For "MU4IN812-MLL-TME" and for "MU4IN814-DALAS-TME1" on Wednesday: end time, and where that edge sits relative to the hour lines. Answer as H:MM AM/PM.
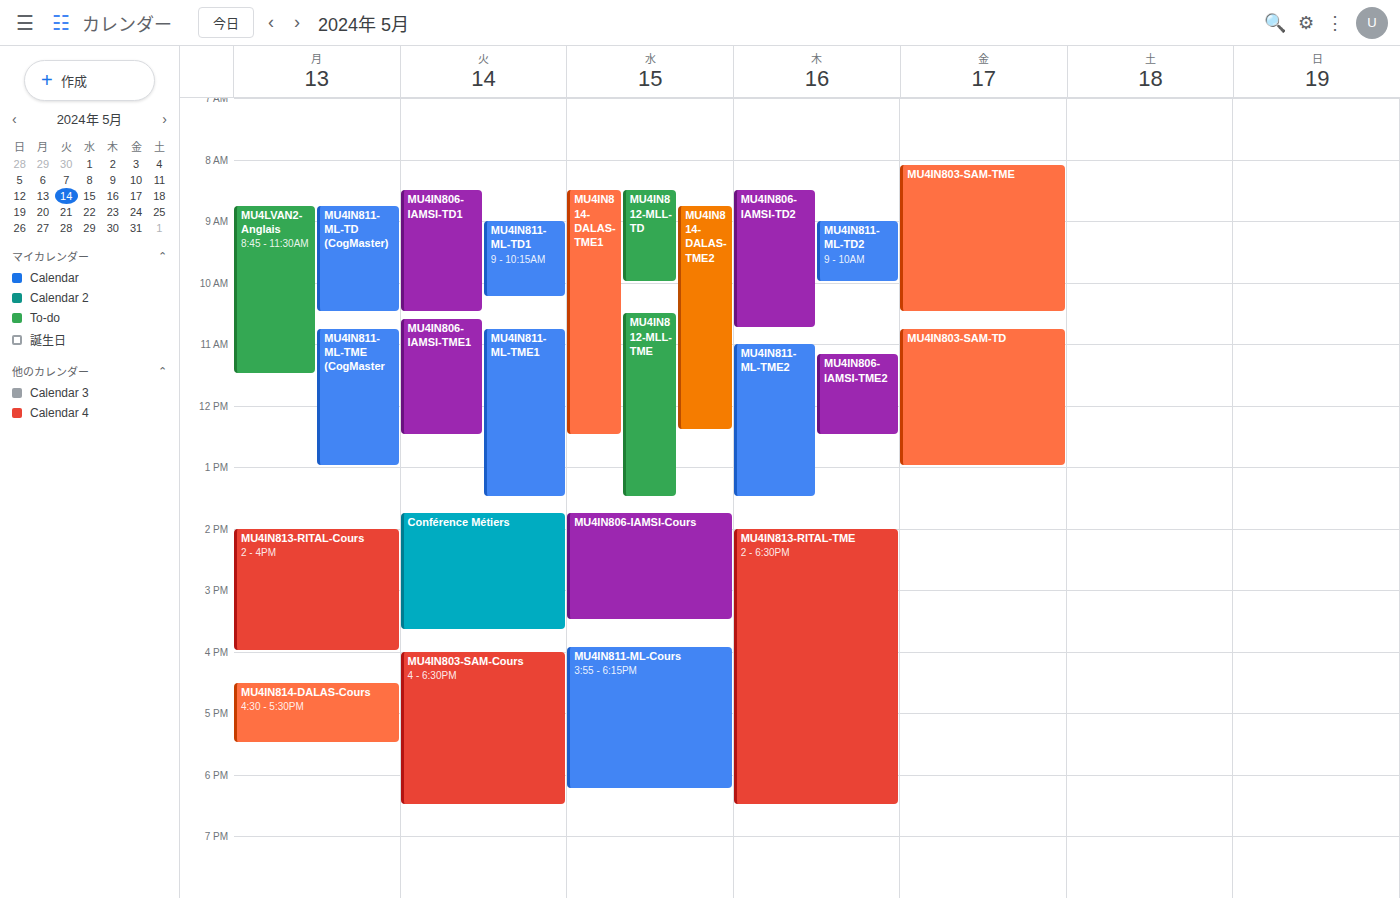
"MU4IN812-MLL-TME": 1:30 PM, halfway between the 1 PM and 2 PM lines. "MU4IN814-DALAS-TME1": 12:30 PM, halfway between the 12 PM and 1 PM lines.